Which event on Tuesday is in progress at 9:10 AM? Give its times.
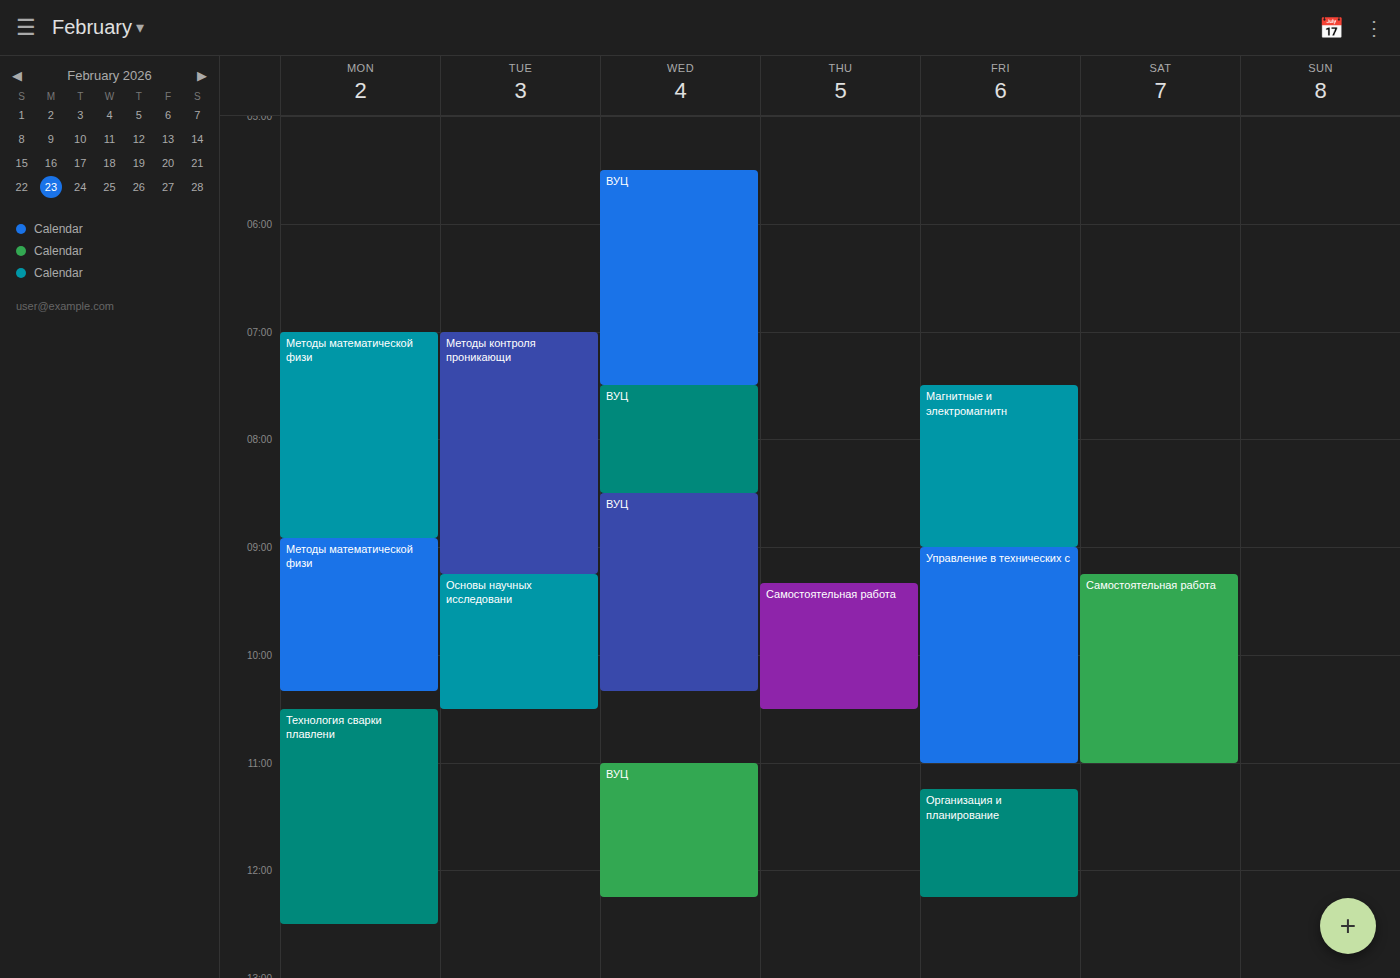
"Методы контроля проникающи", 7:00 AM to 9:15 AM